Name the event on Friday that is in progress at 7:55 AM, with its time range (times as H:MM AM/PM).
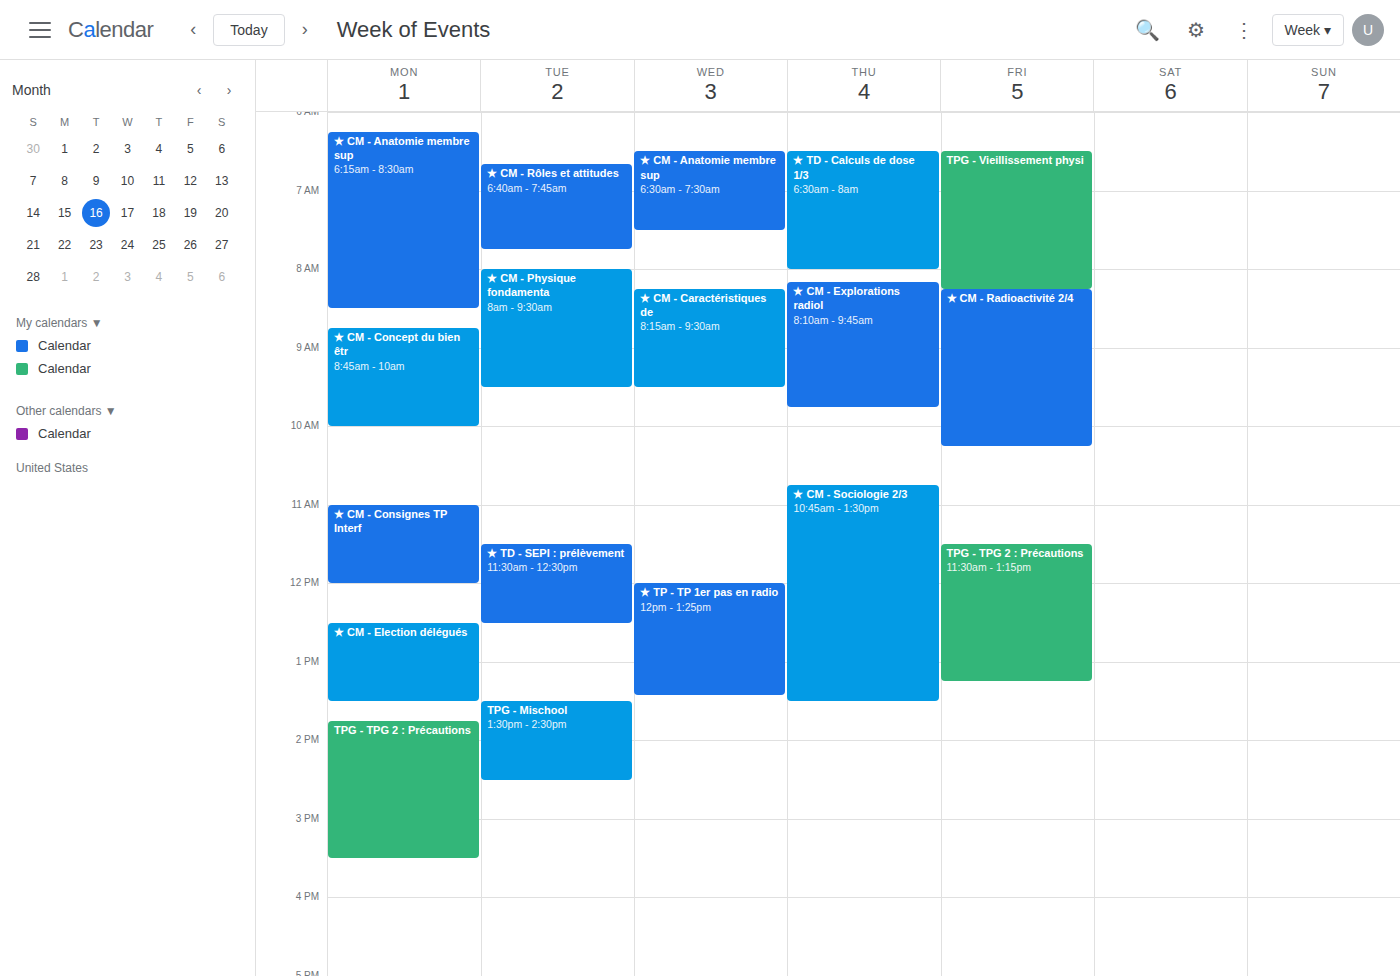
"TPG - Vieillissement physi", 6:30 AM to 8:15 AM